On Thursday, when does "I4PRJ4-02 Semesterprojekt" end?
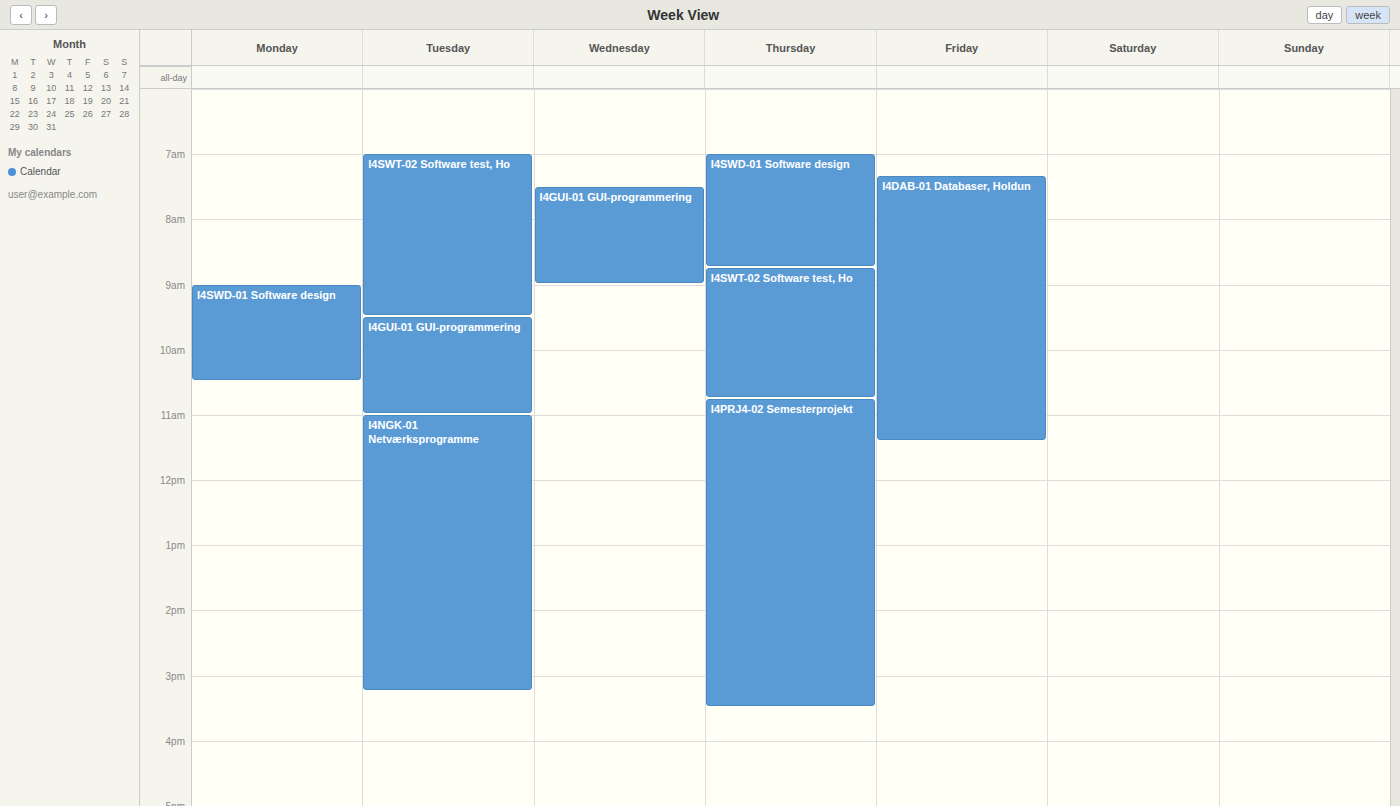
15:30